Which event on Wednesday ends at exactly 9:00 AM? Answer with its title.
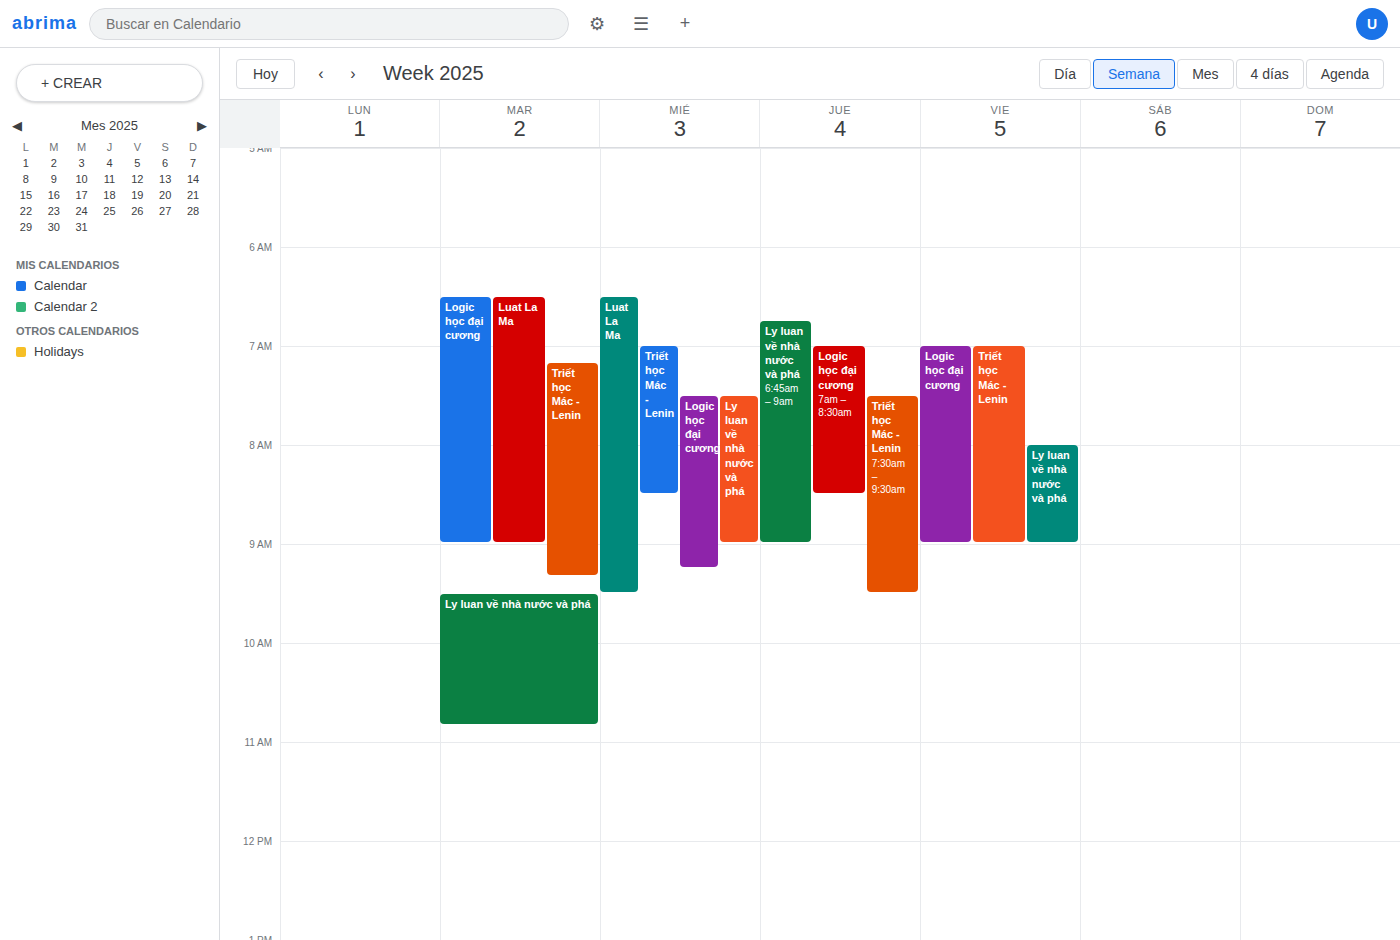
"Ly luan về nhà nước và phá"